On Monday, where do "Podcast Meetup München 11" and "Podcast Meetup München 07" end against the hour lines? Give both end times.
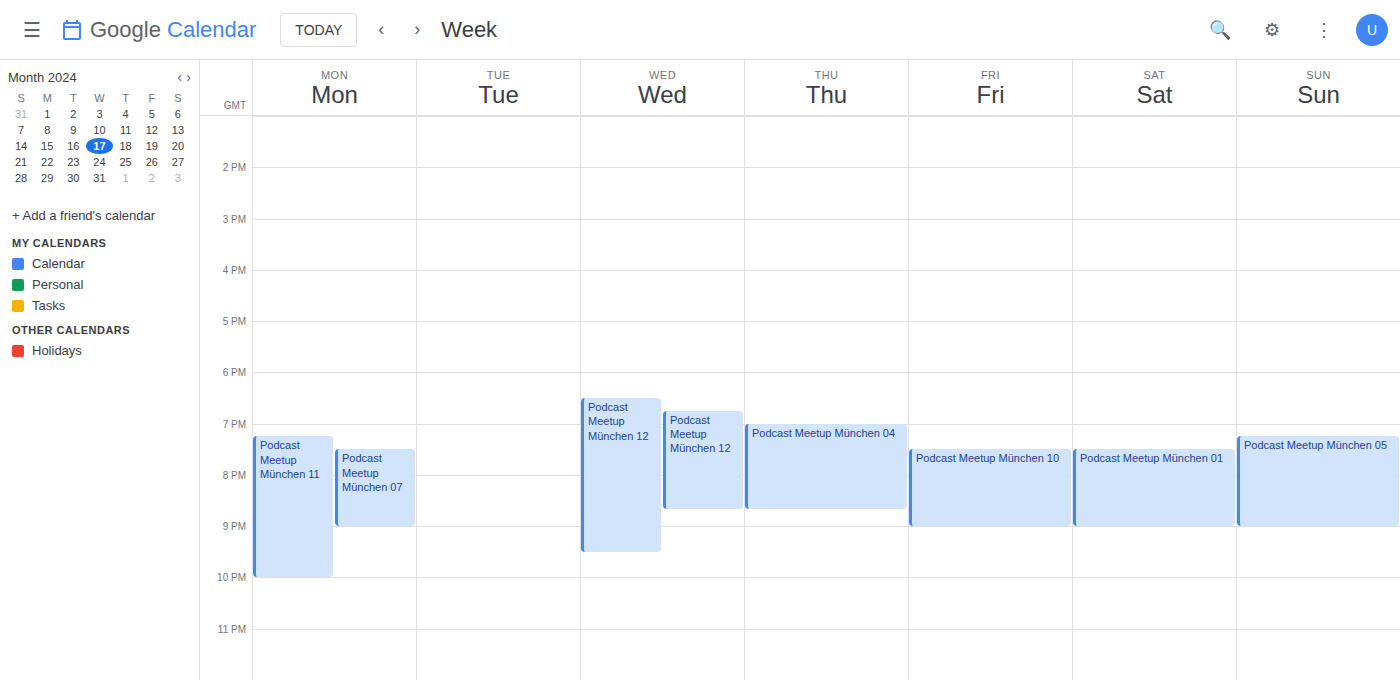
"Podcast Meetup München 11": 22:00, exactly on the 22:00 line. "Podcast Meetup München 07": 21:00, exactly on the 21:00 line.